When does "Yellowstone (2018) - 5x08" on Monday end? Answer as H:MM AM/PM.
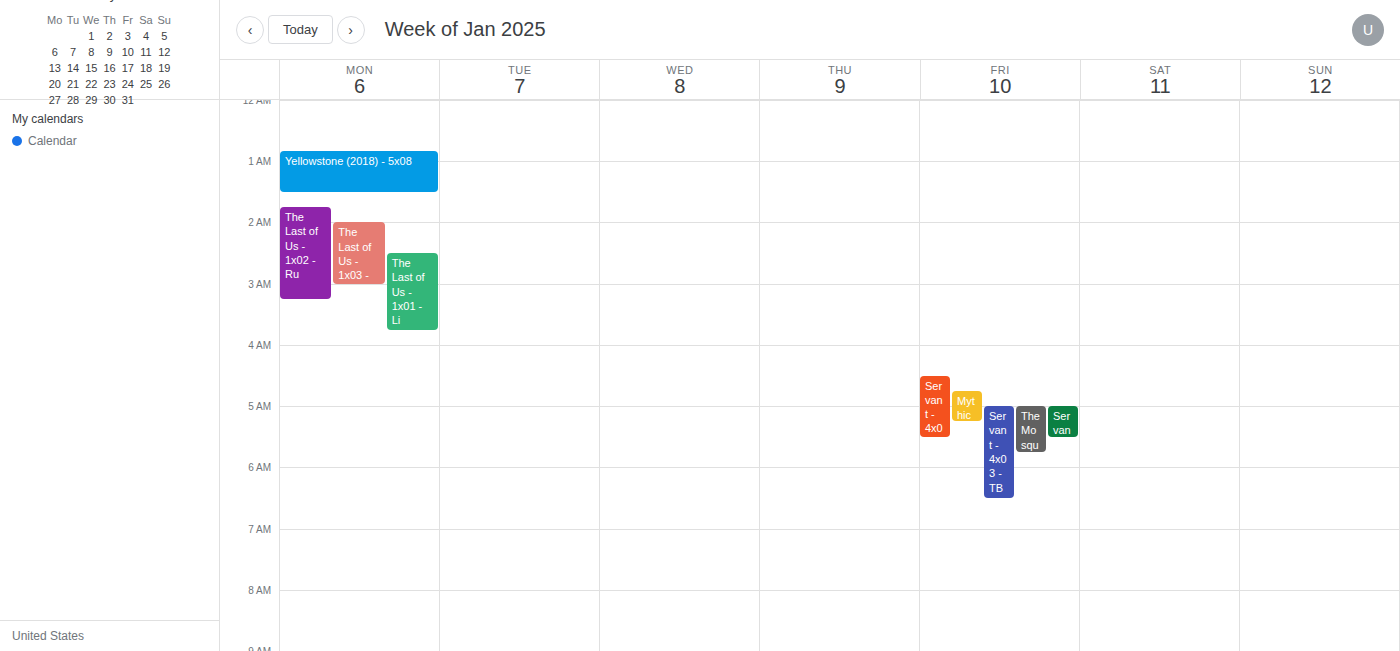
1:30 AM